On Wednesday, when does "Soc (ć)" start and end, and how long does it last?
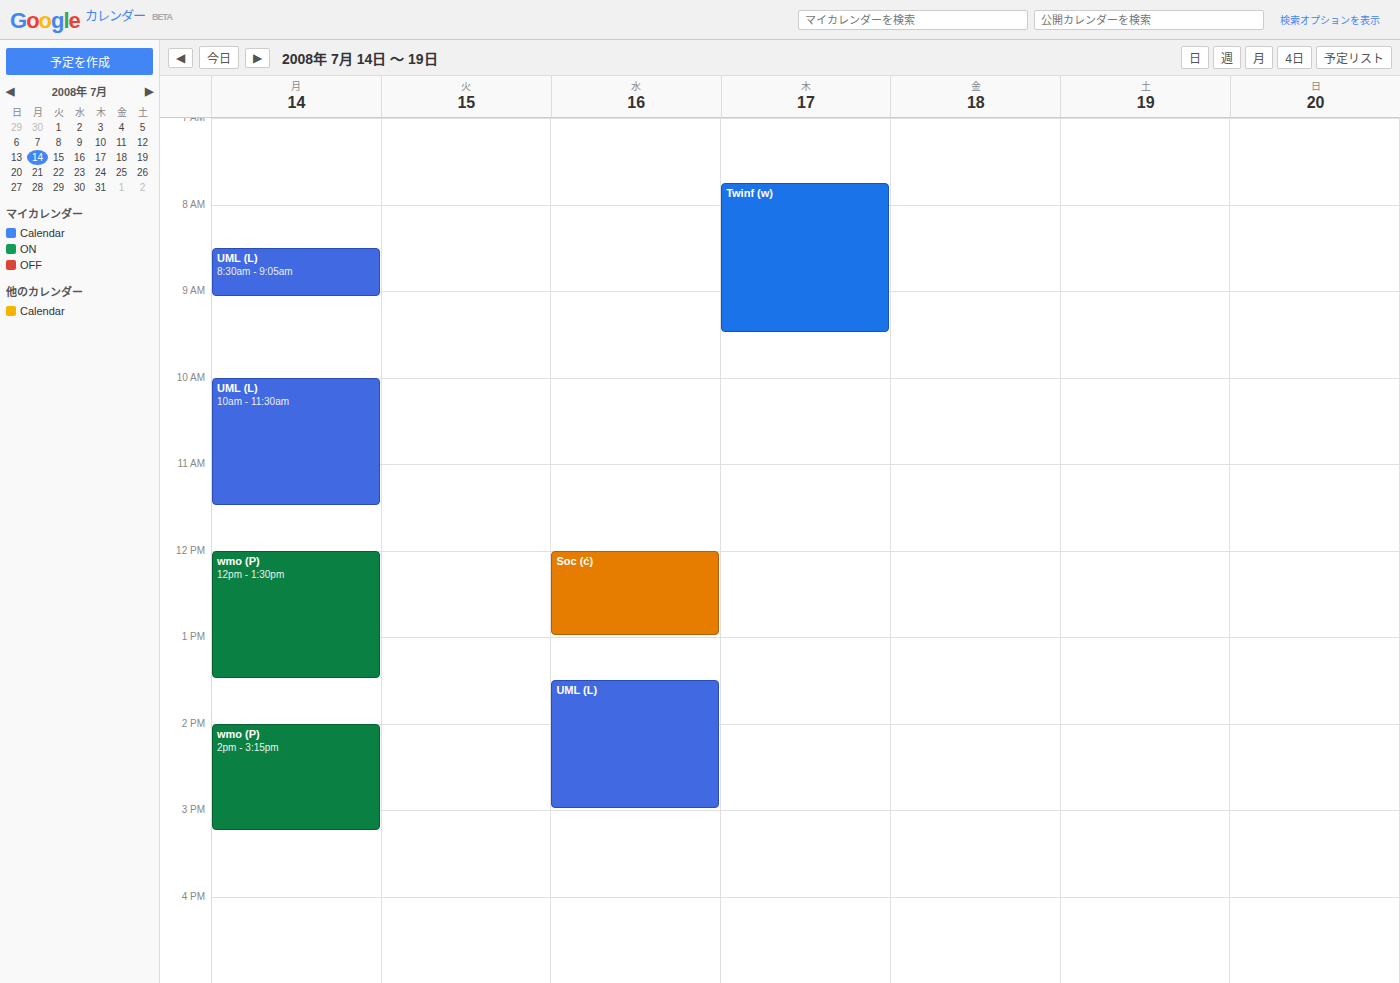
12:00 PM to 1:00 PM, 1 hour